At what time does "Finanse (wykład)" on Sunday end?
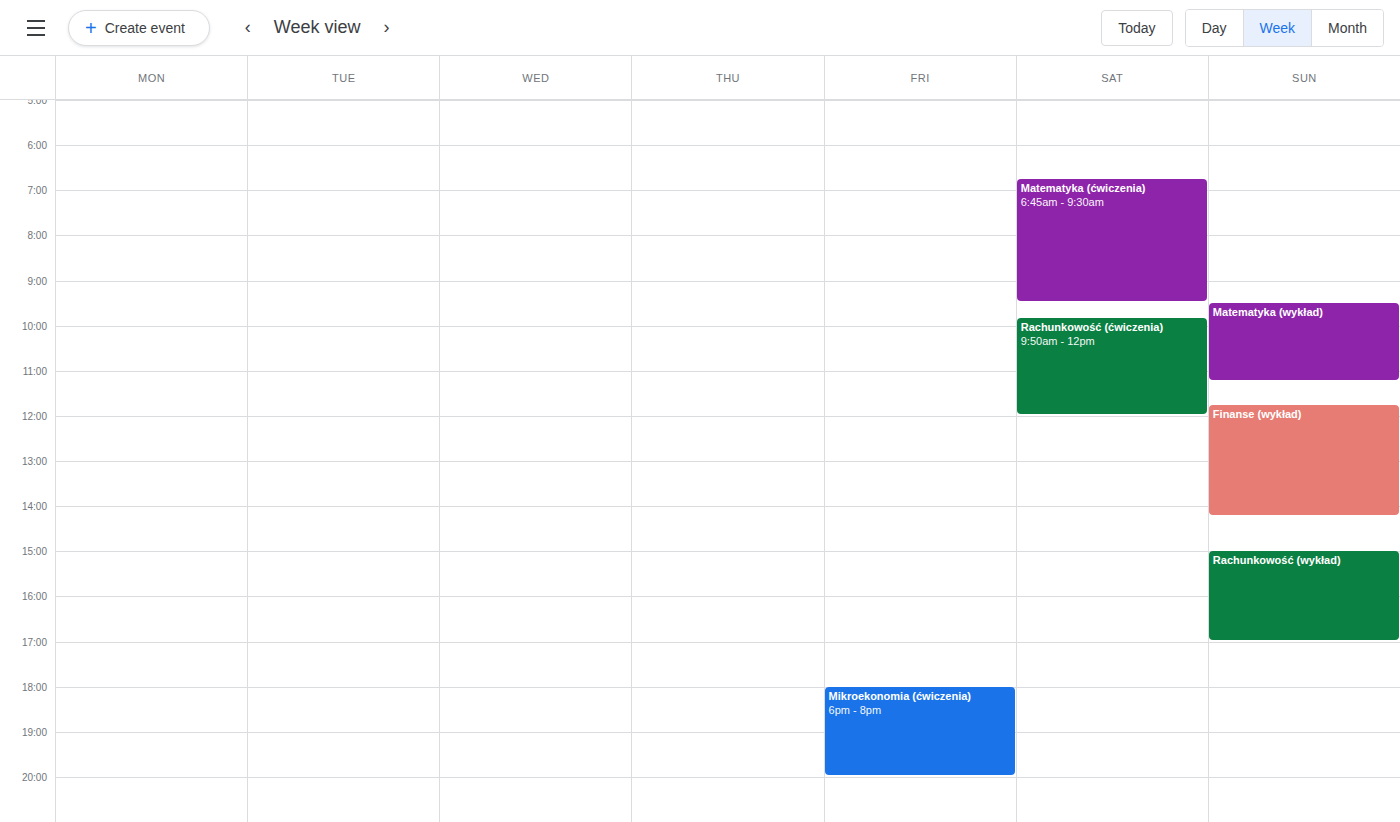
14:15